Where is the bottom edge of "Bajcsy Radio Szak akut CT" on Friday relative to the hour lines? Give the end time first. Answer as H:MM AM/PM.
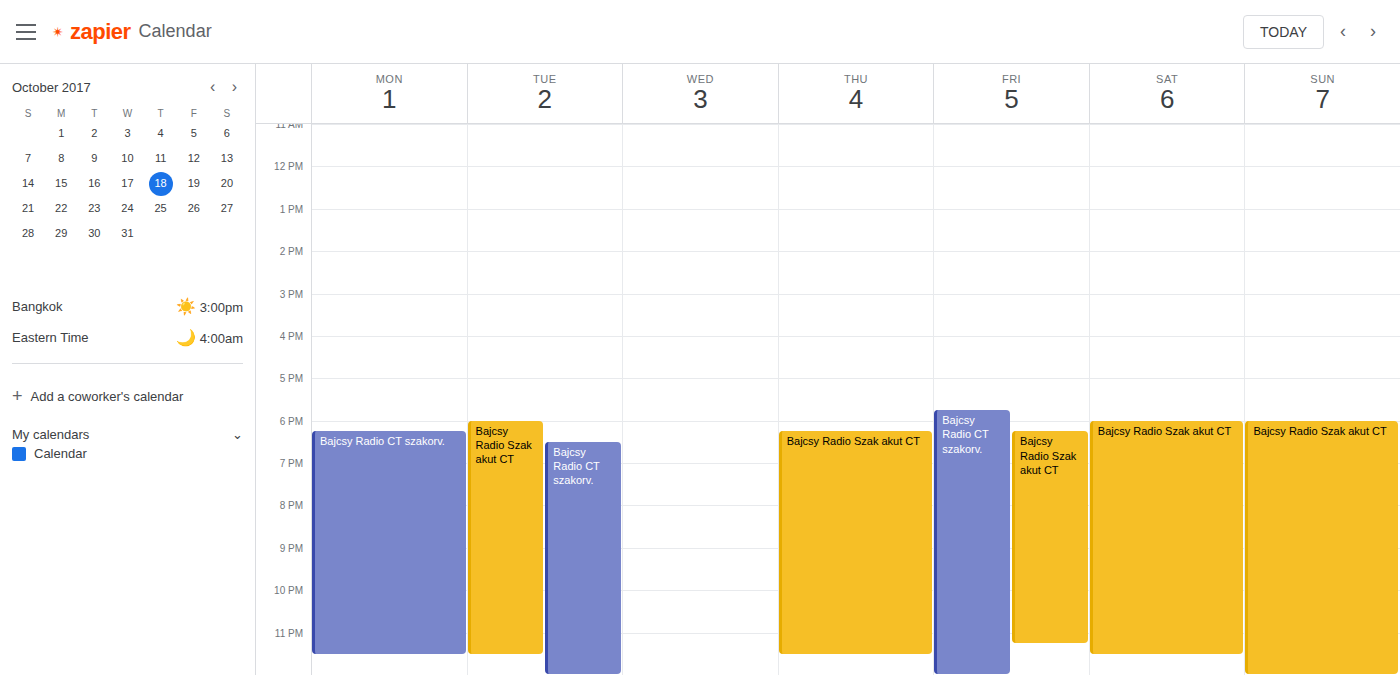
11:15 PM -- neither: a quarter of the way from the 11 PM line to the 12 AM line.